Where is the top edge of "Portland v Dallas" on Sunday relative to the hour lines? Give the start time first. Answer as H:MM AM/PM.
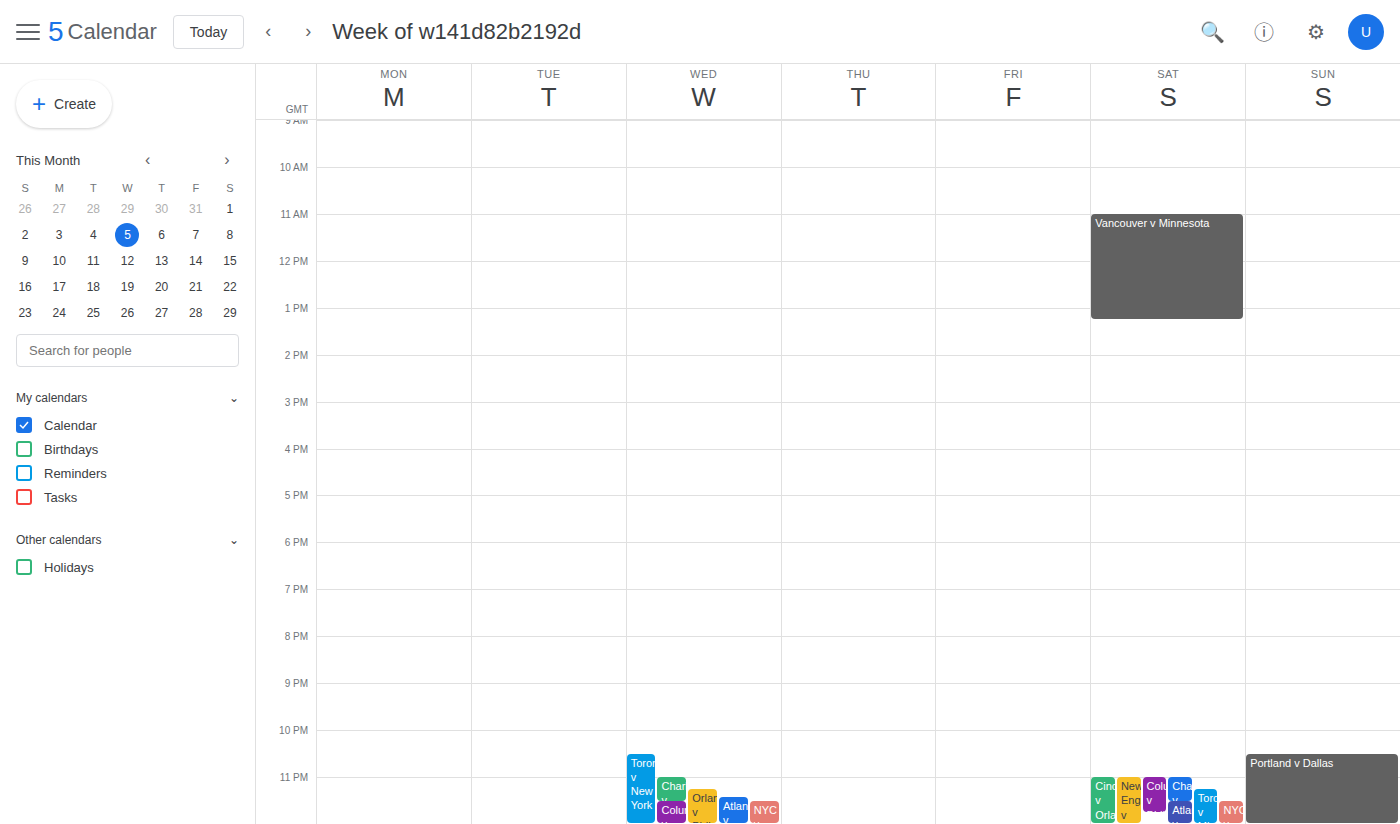
10:30 PM -- halfway between the 10 PM and 11 PM lines.